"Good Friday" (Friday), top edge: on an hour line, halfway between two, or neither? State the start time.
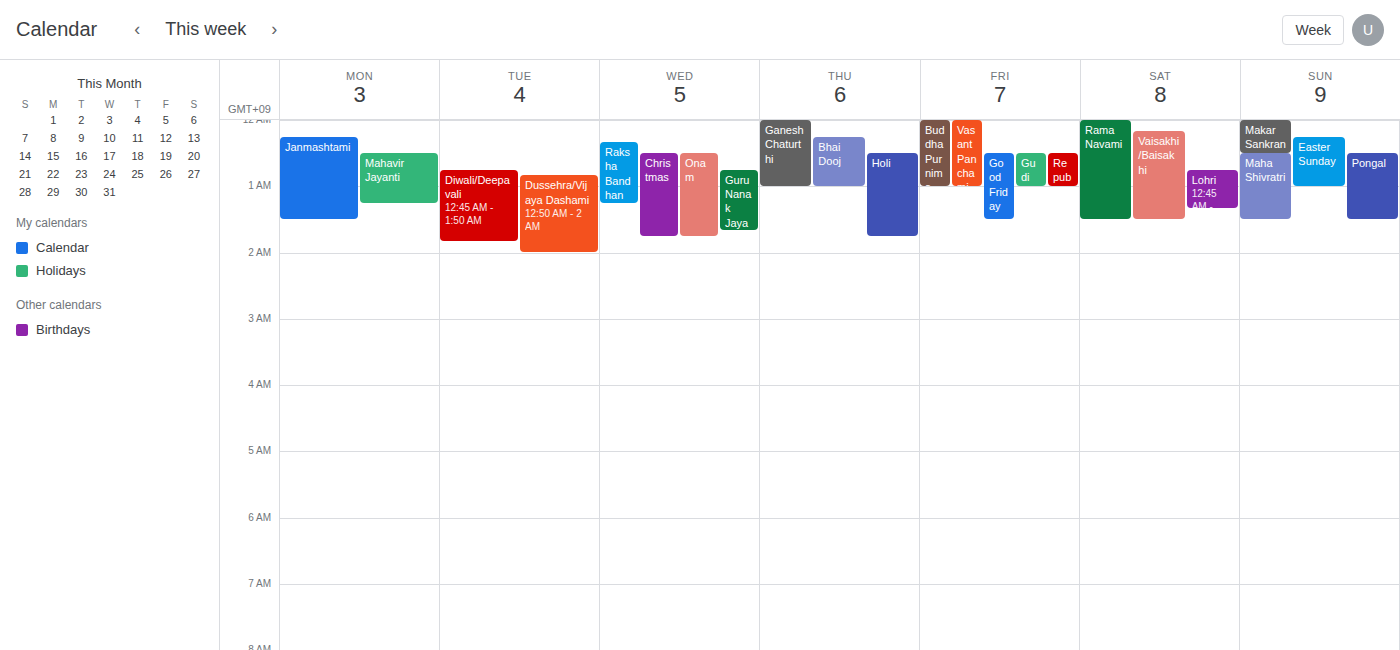
12:30 AM -- halfway between the 12 AM and 1 AM lines.